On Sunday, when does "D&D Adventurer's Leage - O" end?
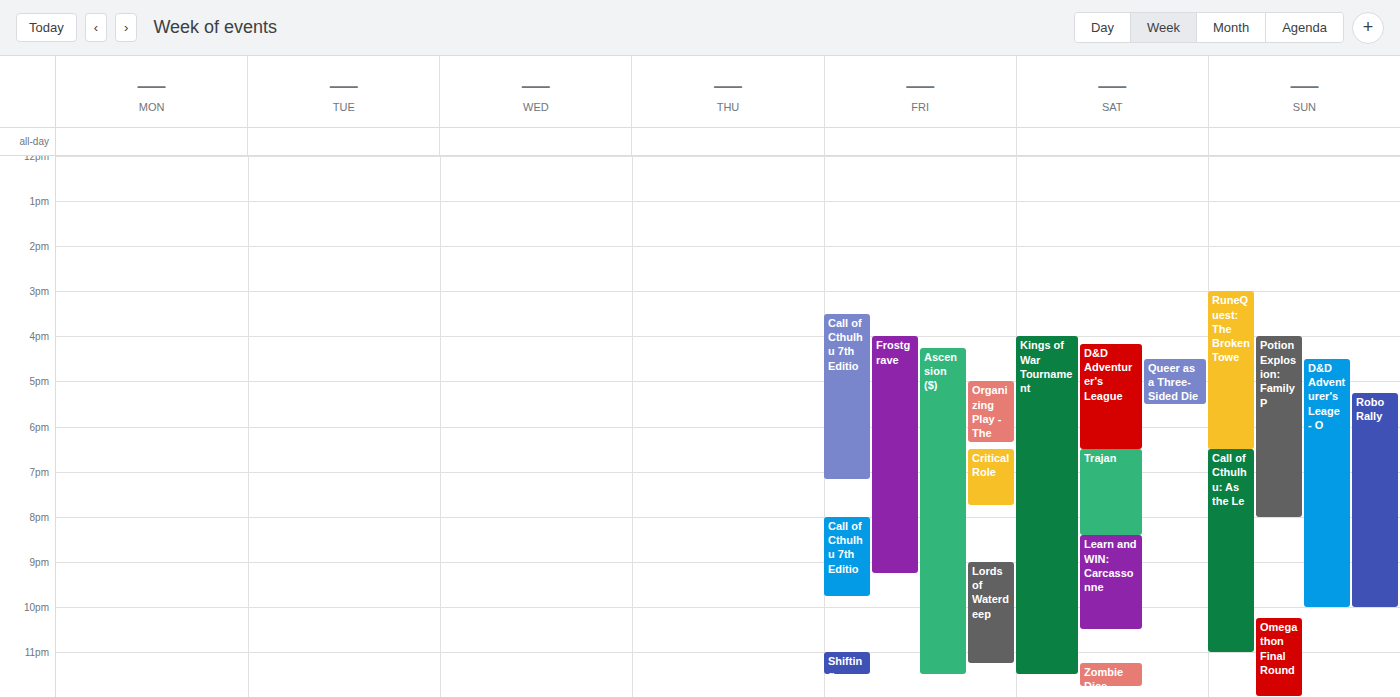
10:00 PM